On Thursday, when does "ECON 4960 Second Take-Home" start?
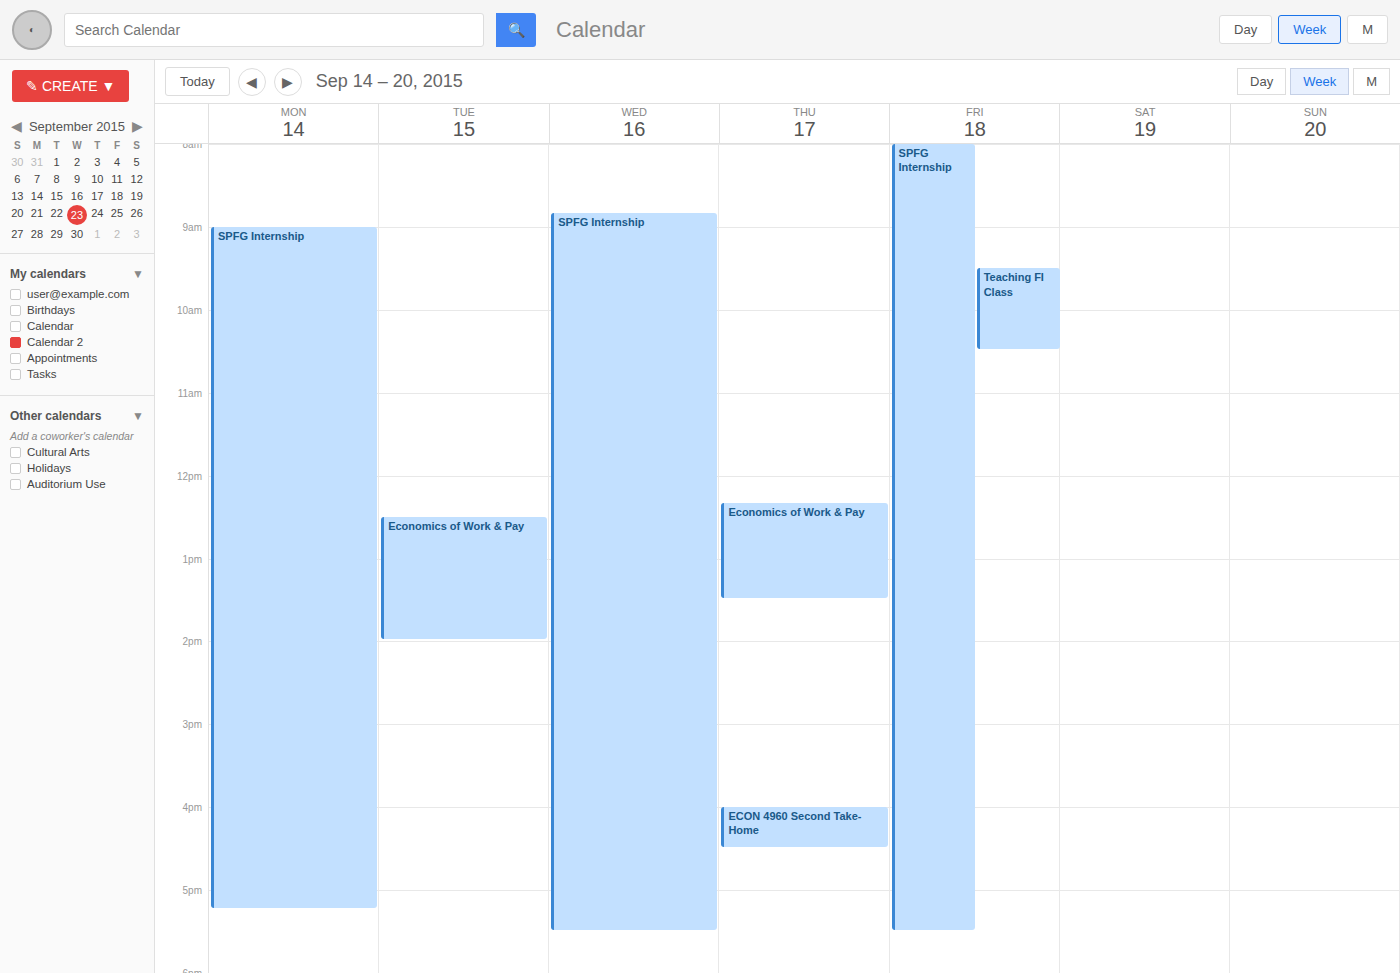
4:00 PM